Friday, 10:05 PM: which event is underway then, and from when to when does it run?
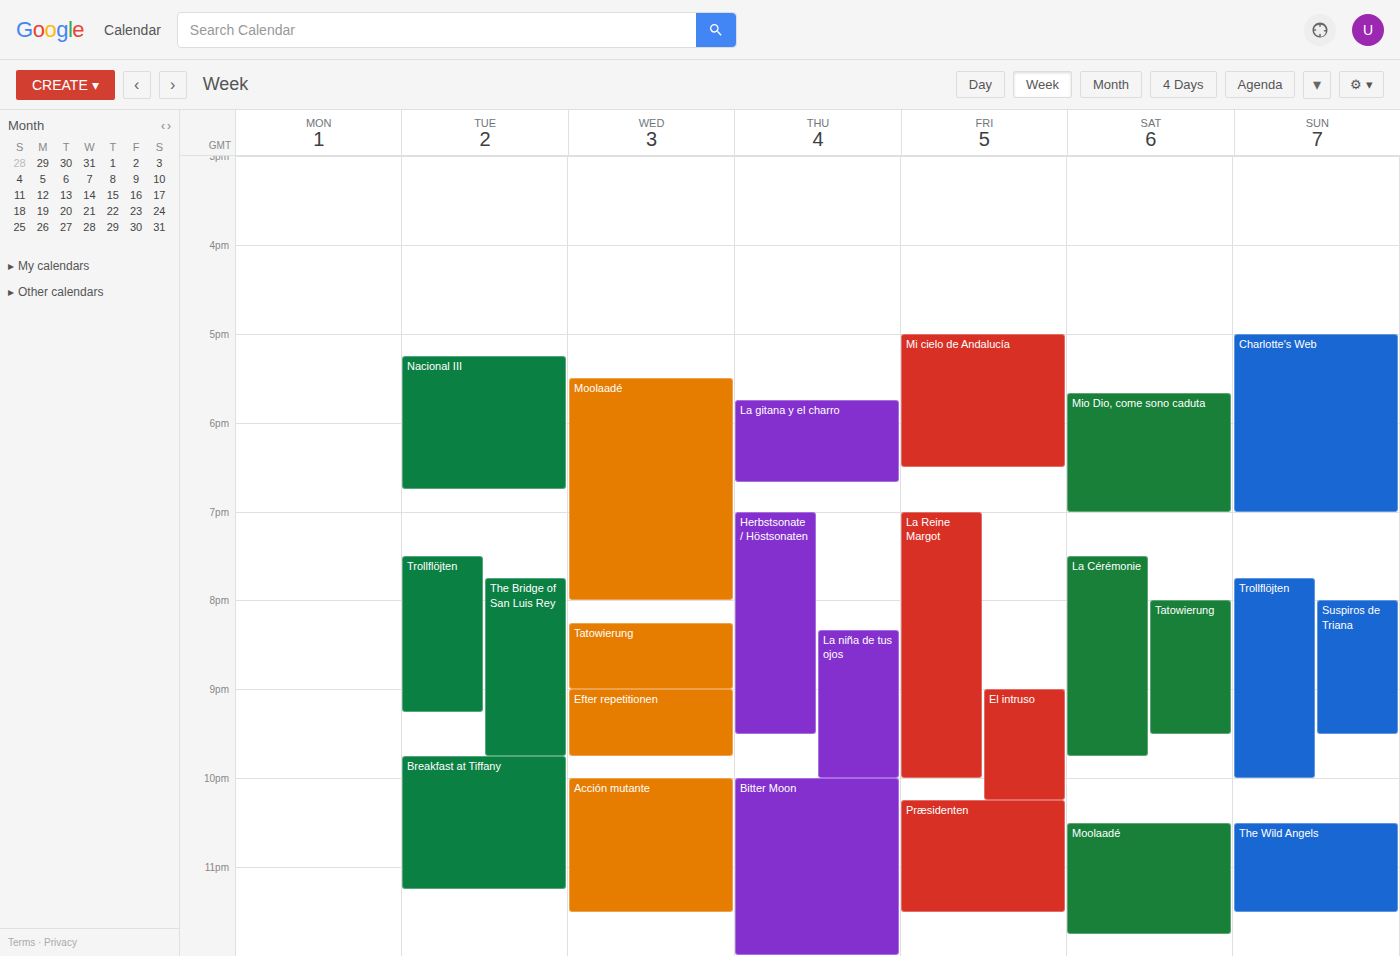
"El intruso", 9:00 PM to 10:15 PM